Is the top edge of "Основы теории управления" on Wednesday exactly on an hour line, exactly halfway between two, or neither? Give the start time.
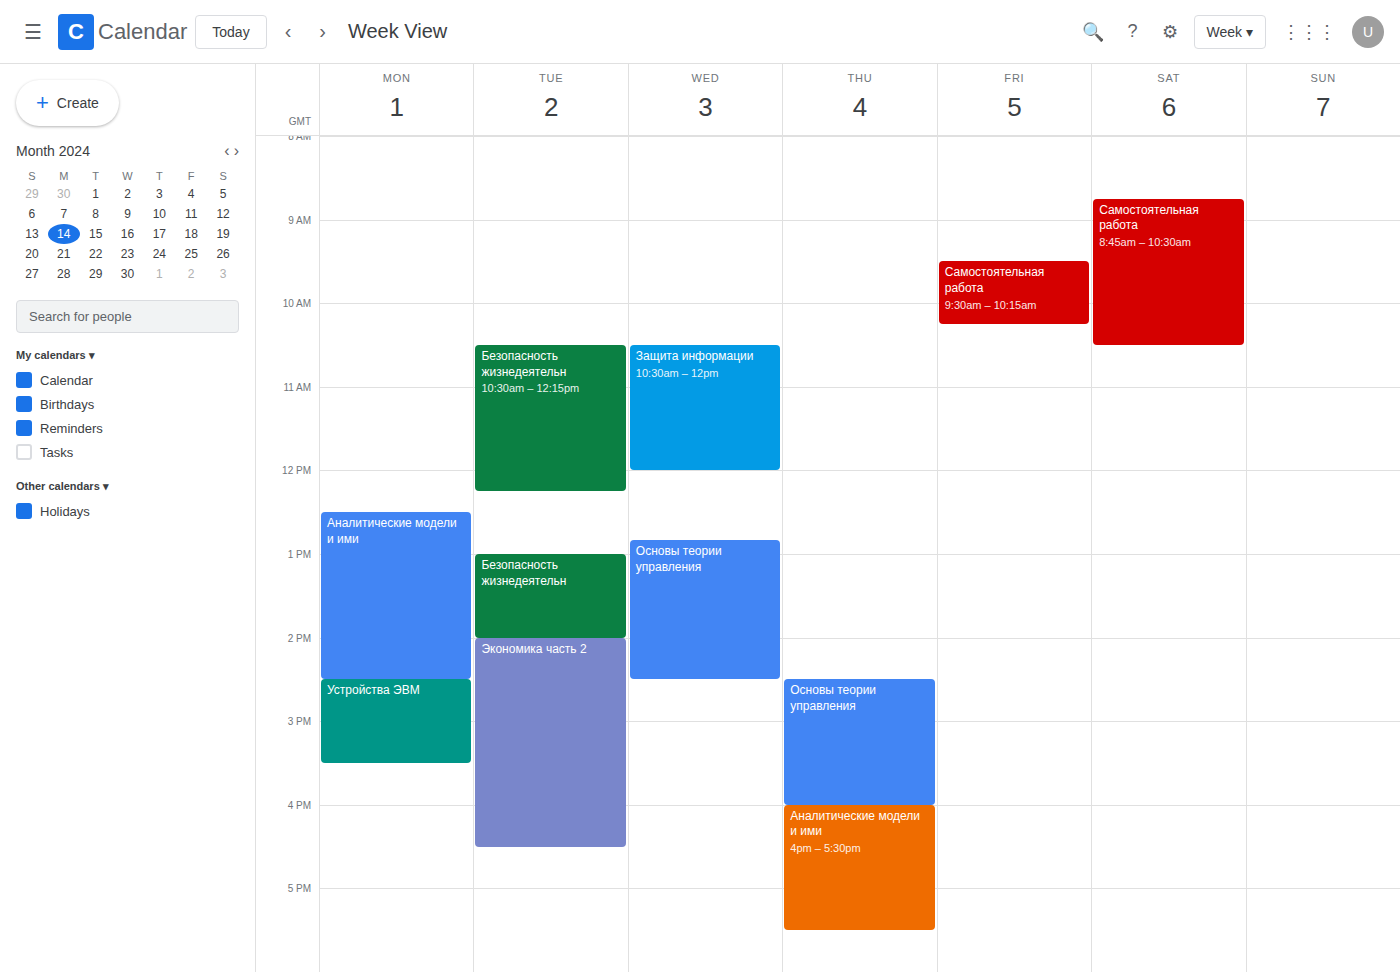
12:50 PM -- neither: 50 minutes below the 12 PM line and 10 minutes above the 1 PM line.